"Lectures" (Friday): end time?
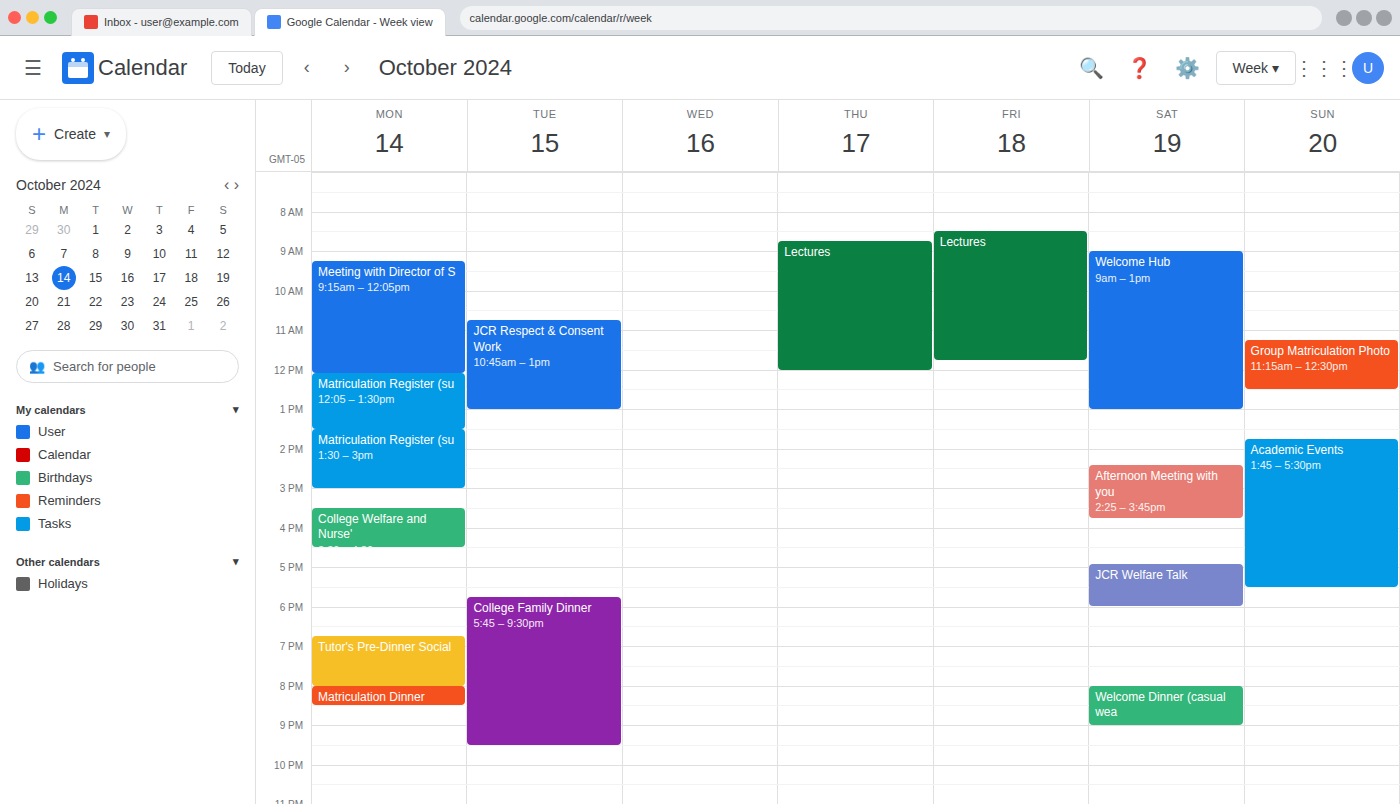
11:45 AM